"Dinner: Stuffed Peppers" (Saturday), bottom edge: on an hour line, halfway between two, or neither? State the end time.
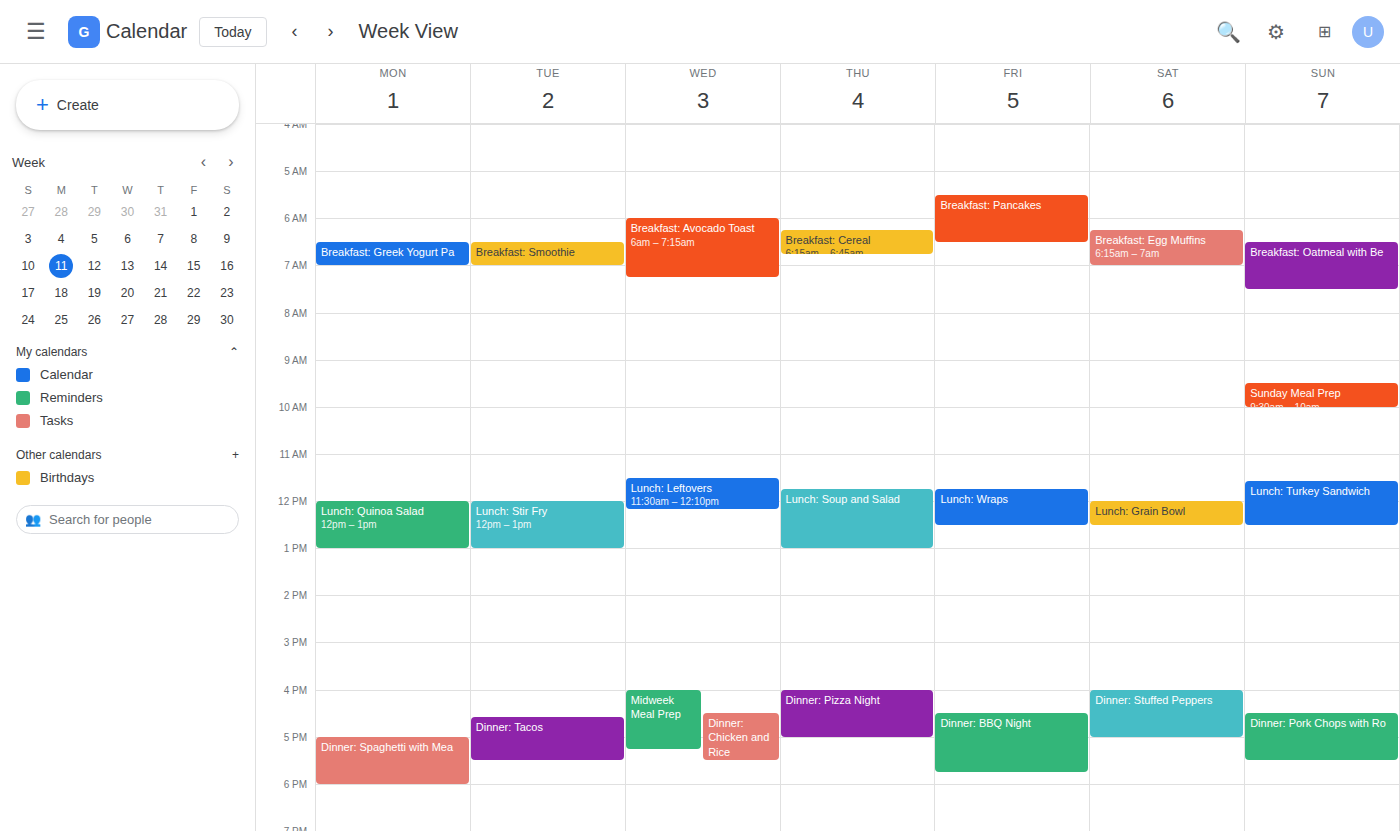
5:00 PM -- exactly on the 5 PM line.